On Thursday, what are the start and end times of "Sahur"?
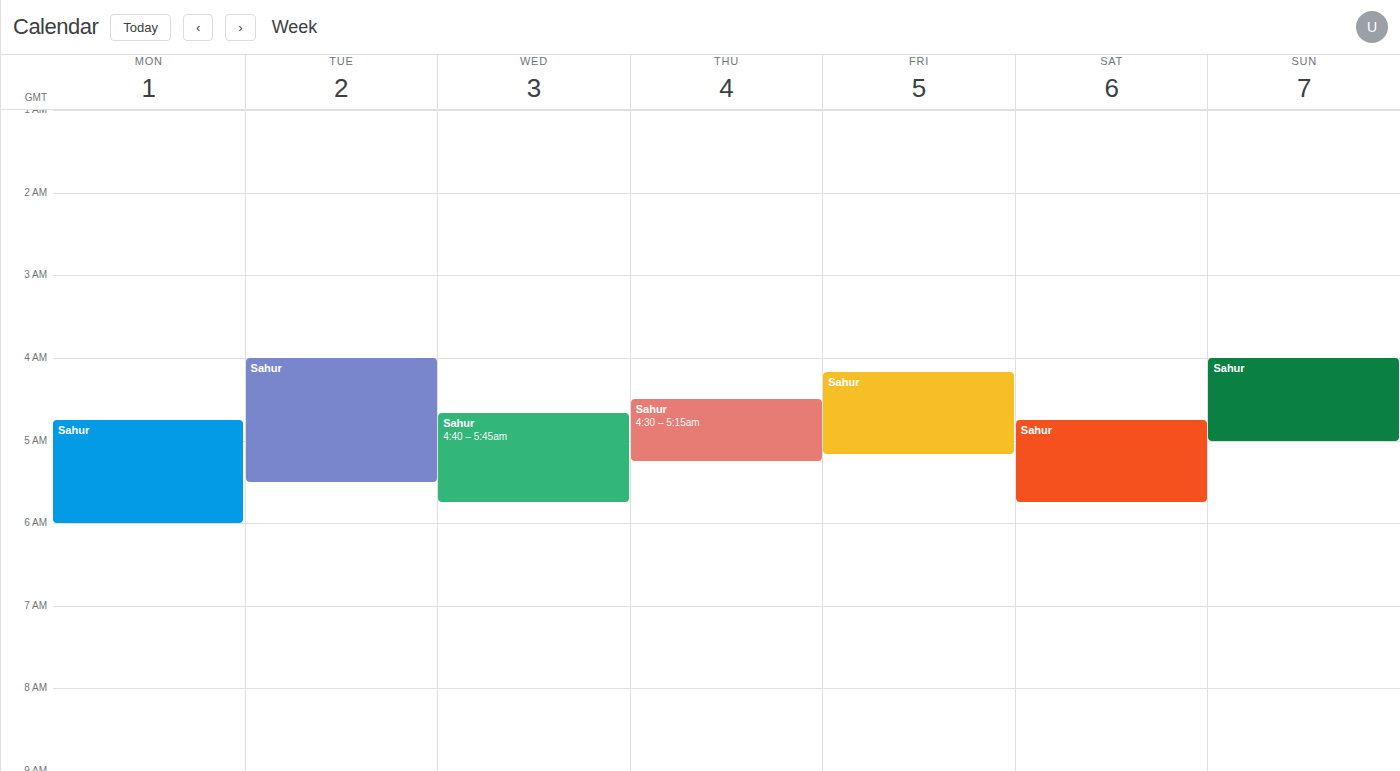
4:30 AM to 5:15 AM